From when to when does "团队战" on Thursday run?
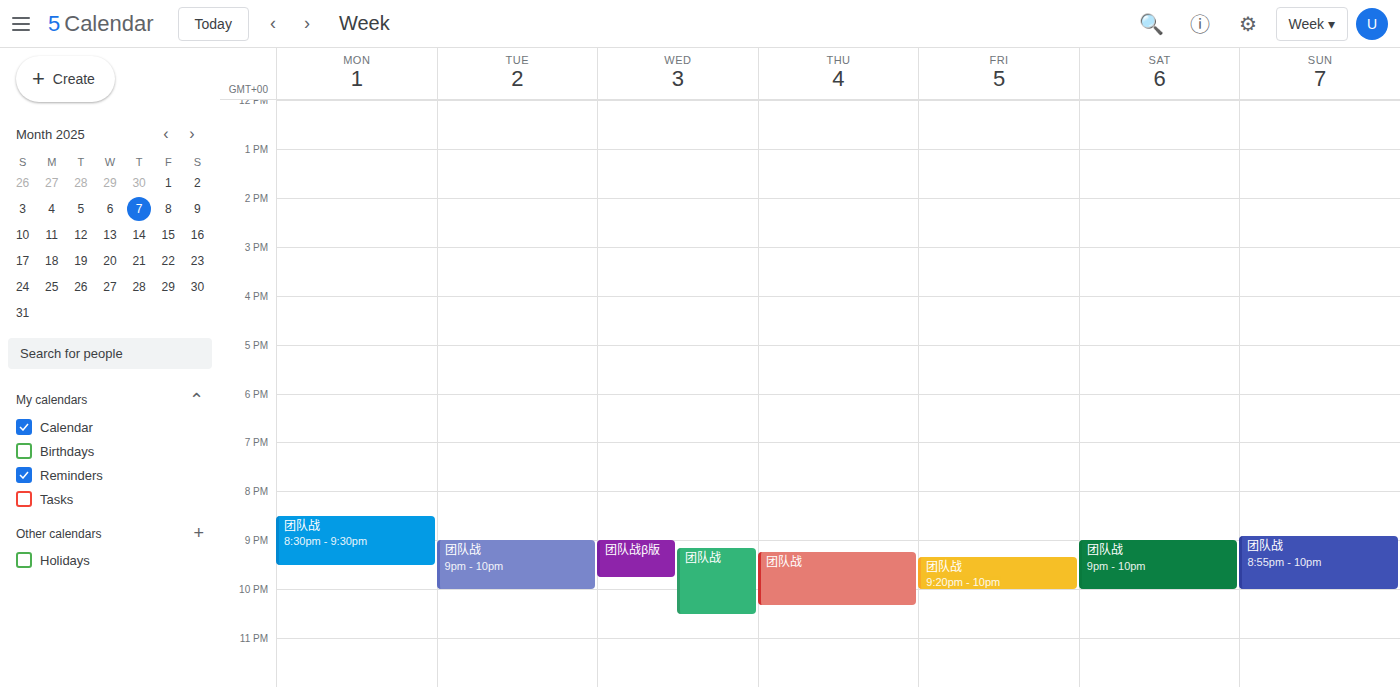
9:15 PM to 10:20 PM